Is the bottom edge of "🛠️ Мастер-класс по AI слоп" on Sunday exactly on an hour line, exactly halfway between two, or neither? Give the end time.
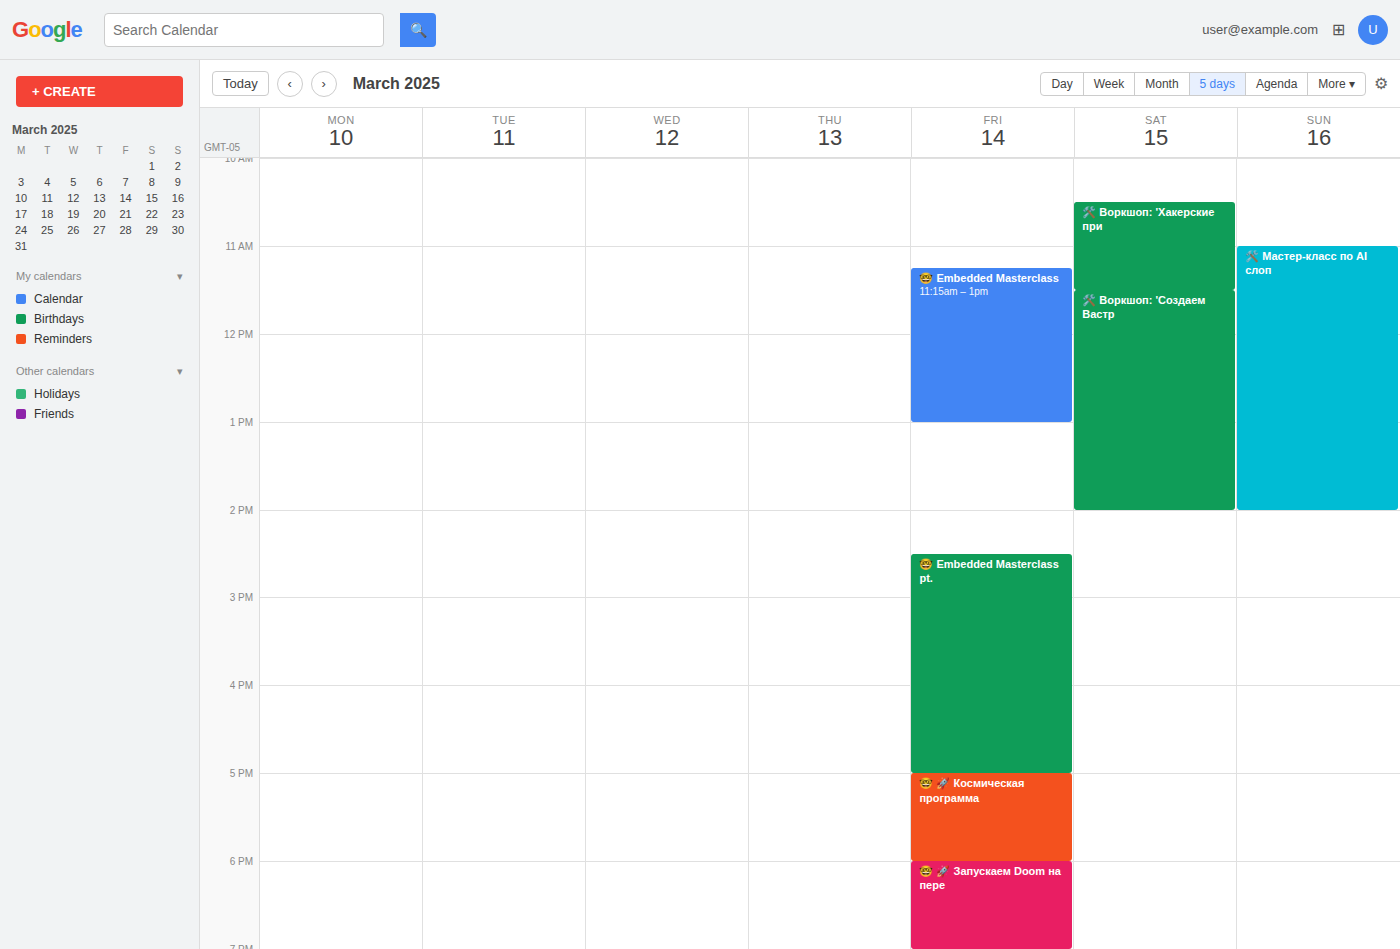
2:00 PM -- exactly on the 2 PM line.